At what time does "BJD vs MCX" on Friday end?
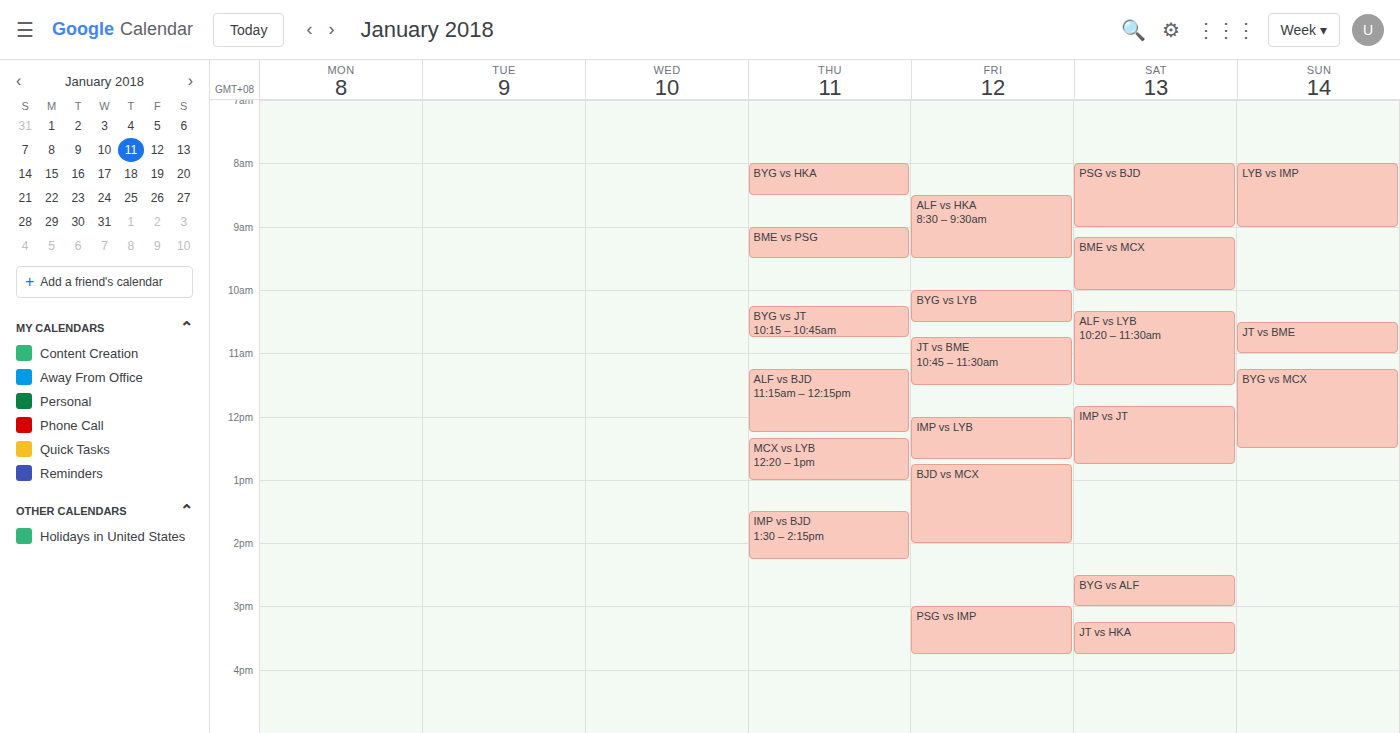
2:00 PM